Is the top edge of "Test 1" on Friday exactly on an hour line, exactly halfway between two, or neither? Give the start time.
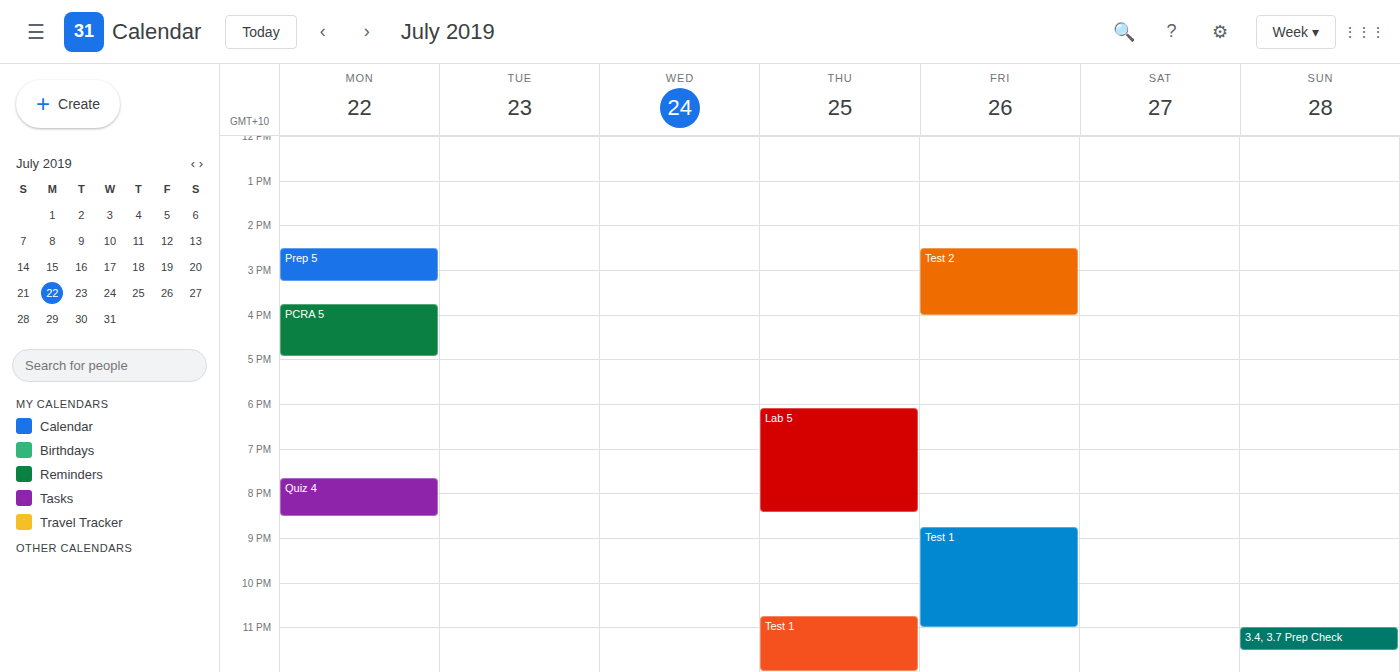
8:45 PM -- neither: three quarters of the way from the 8 PM line to the 9 PM line.